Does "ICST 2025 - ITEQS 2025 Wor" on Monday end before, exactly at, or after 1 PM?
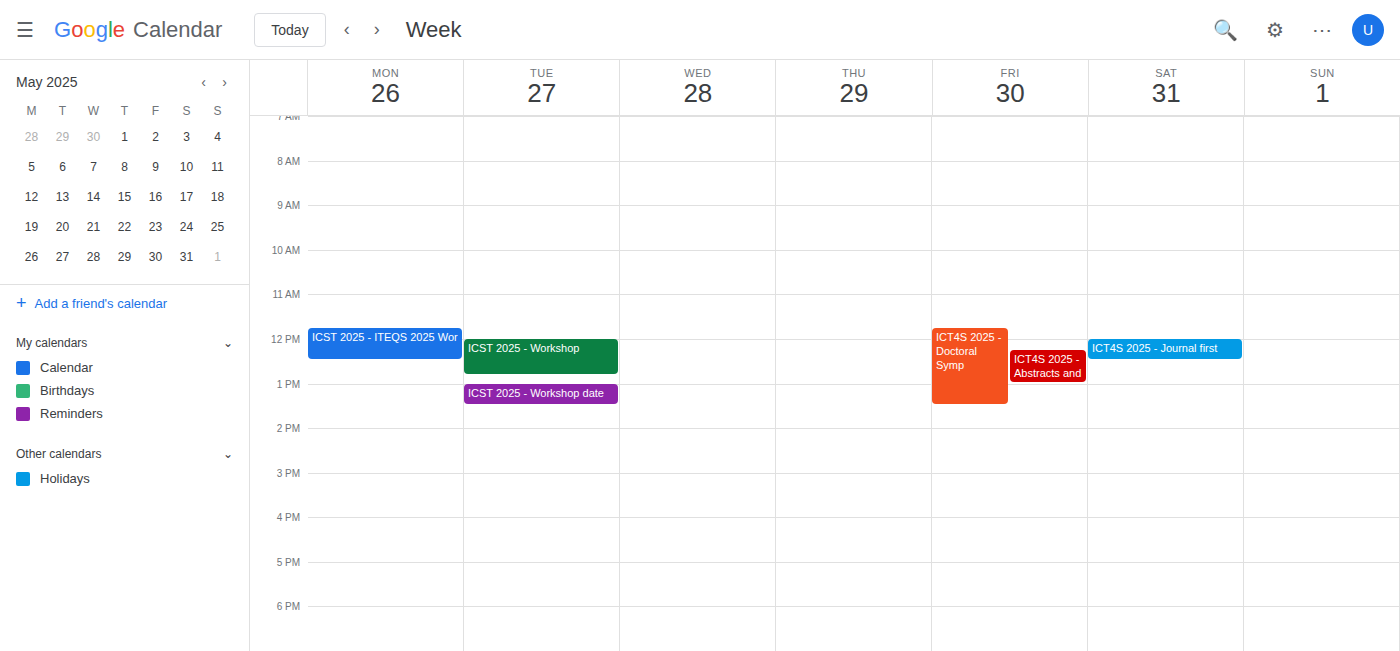
12:30 PM -- before 1 PM, 30 minutes above the 1 PM line.